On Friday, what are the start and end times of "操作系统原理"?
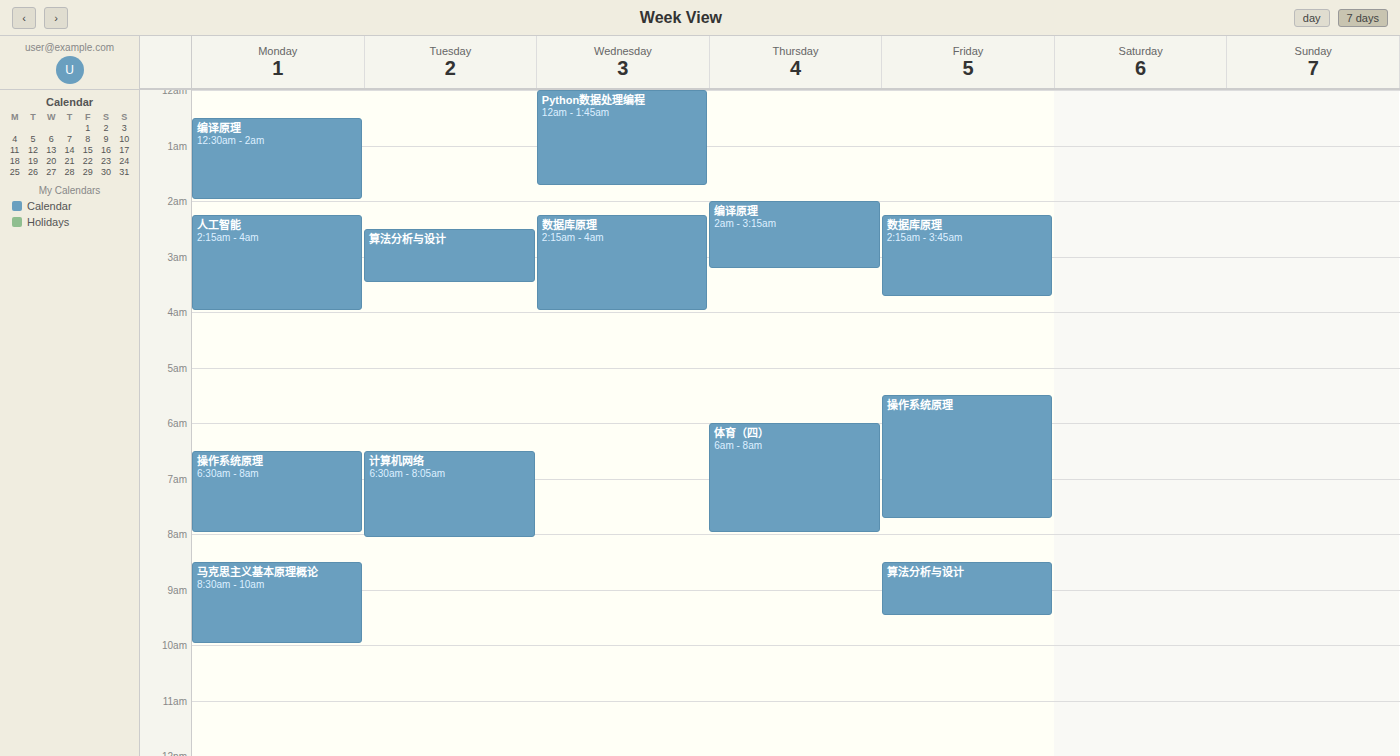
5:30 AM to 7:45 AM